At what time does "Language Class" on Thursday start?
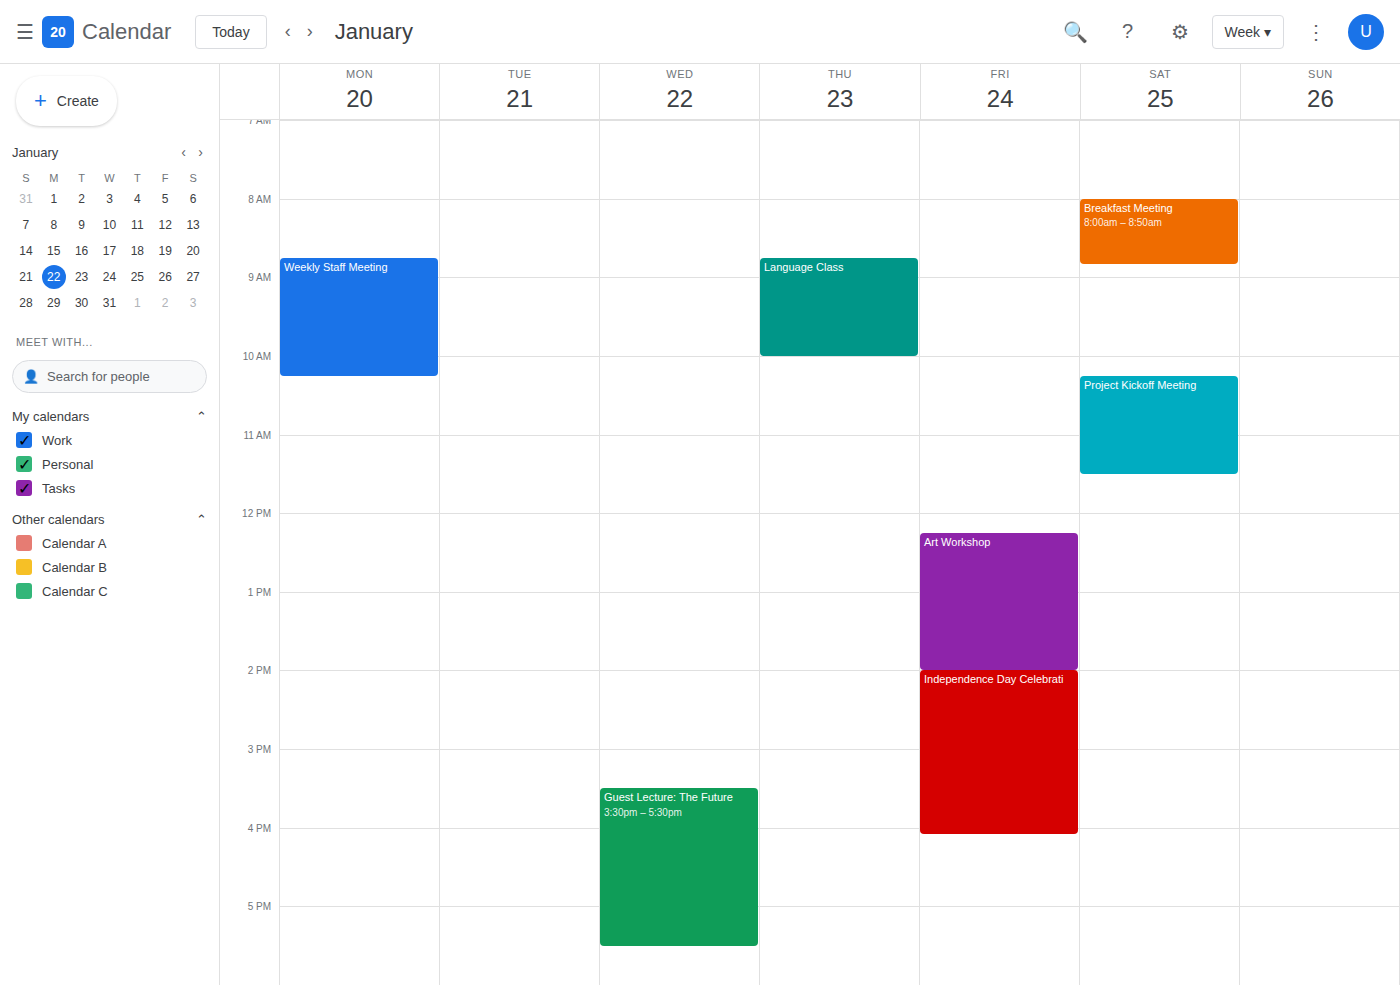
8:45 AM